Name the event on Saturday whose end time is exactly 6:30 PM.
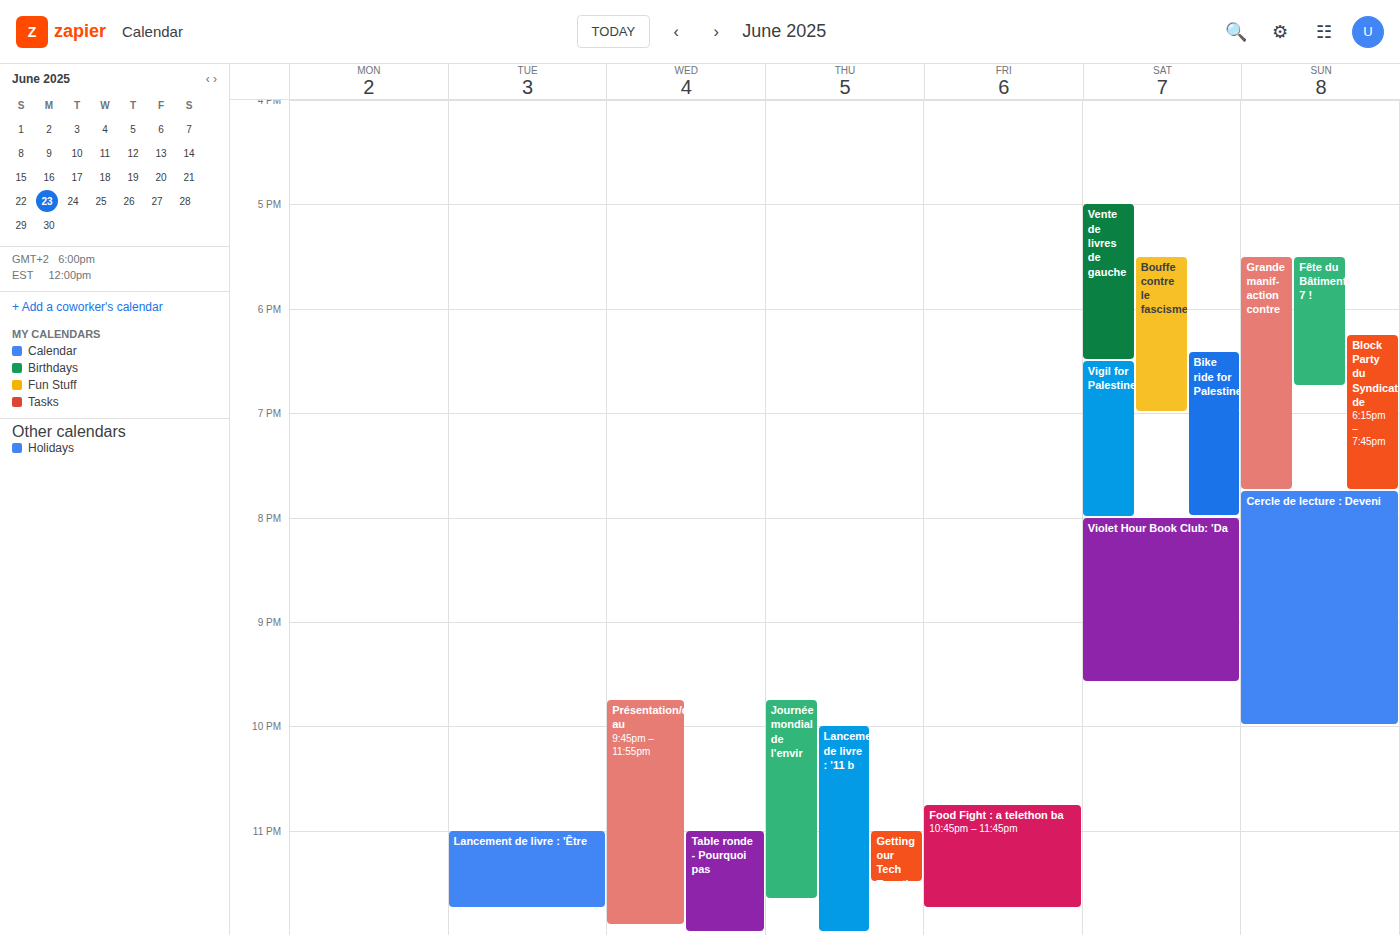
"Vente de livres de gauche"